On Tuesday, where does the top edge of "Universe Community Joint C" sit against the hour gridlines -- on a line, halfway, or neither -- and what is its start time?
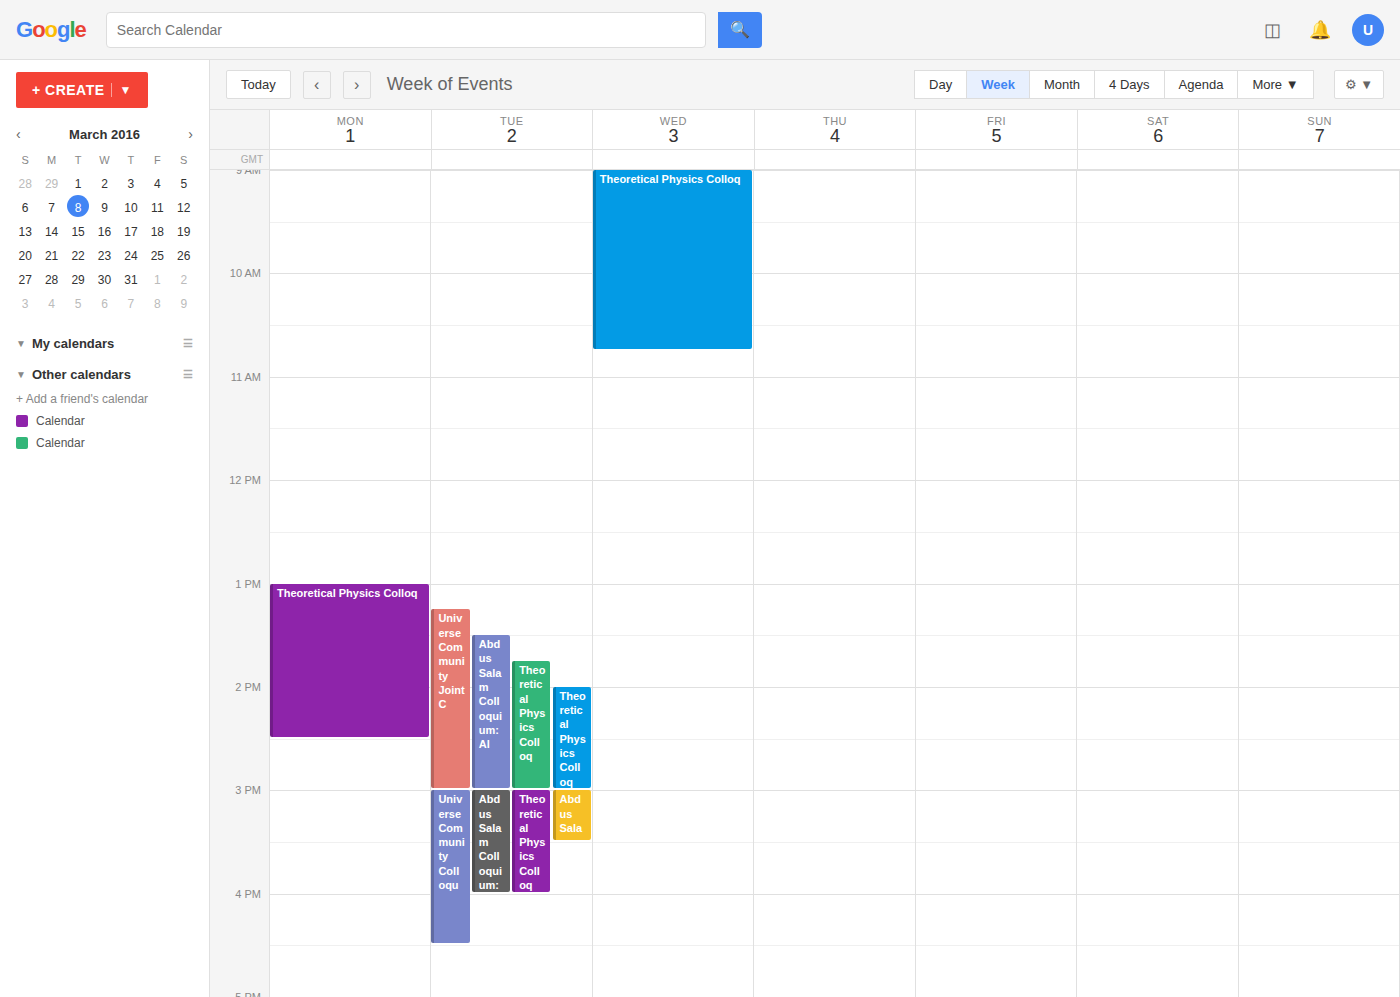
1:15 PM -- neither: a quarter of the way from the 1 PM line to the 2 PM line.